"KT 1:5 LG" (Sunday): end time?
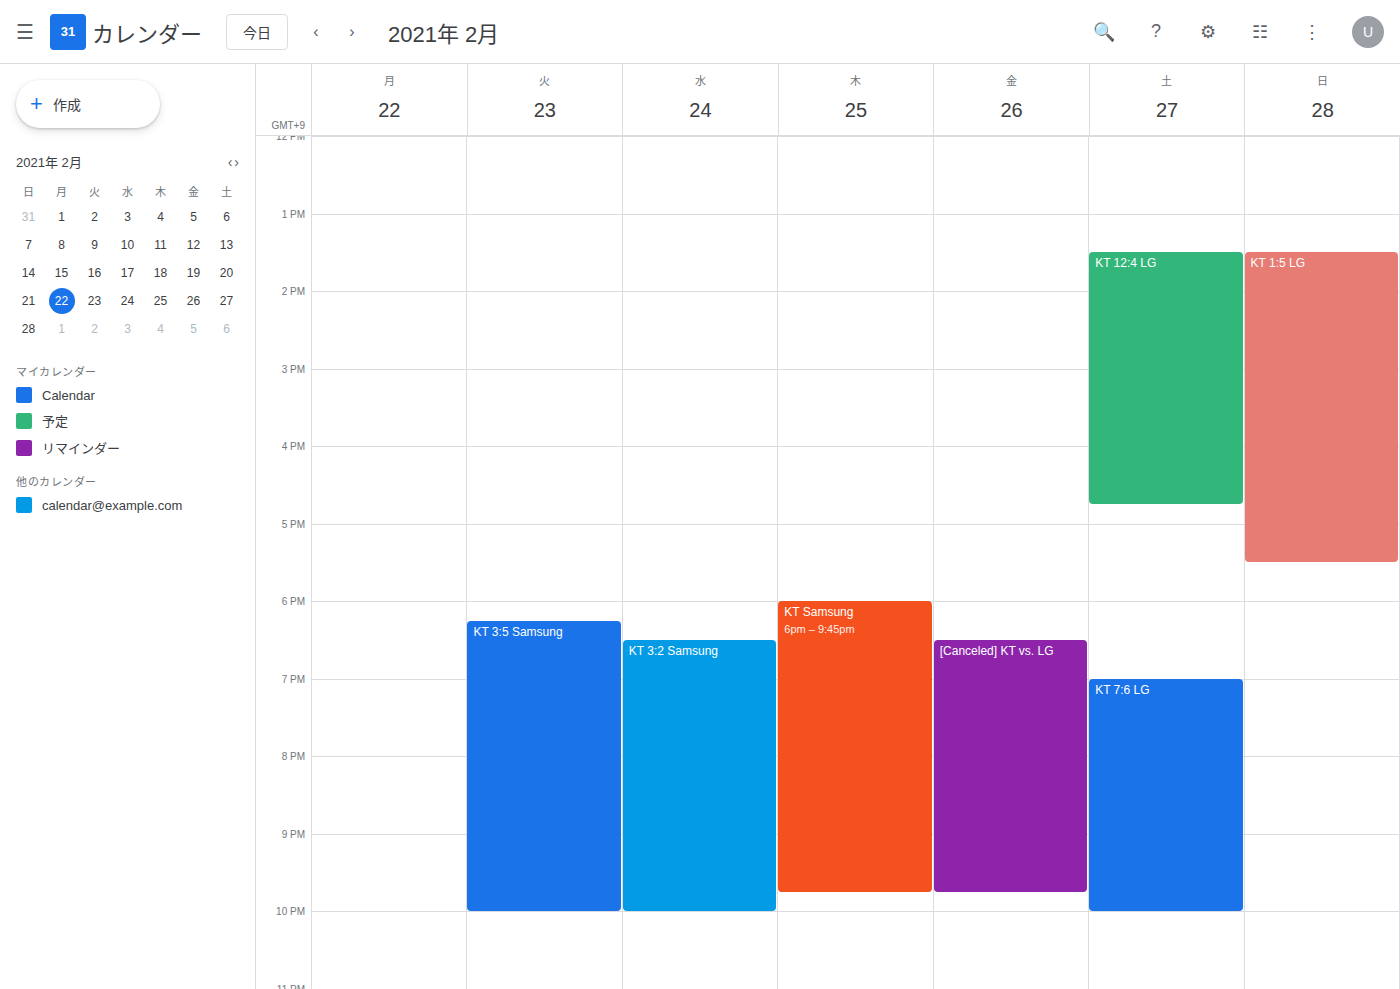
5:30 PM